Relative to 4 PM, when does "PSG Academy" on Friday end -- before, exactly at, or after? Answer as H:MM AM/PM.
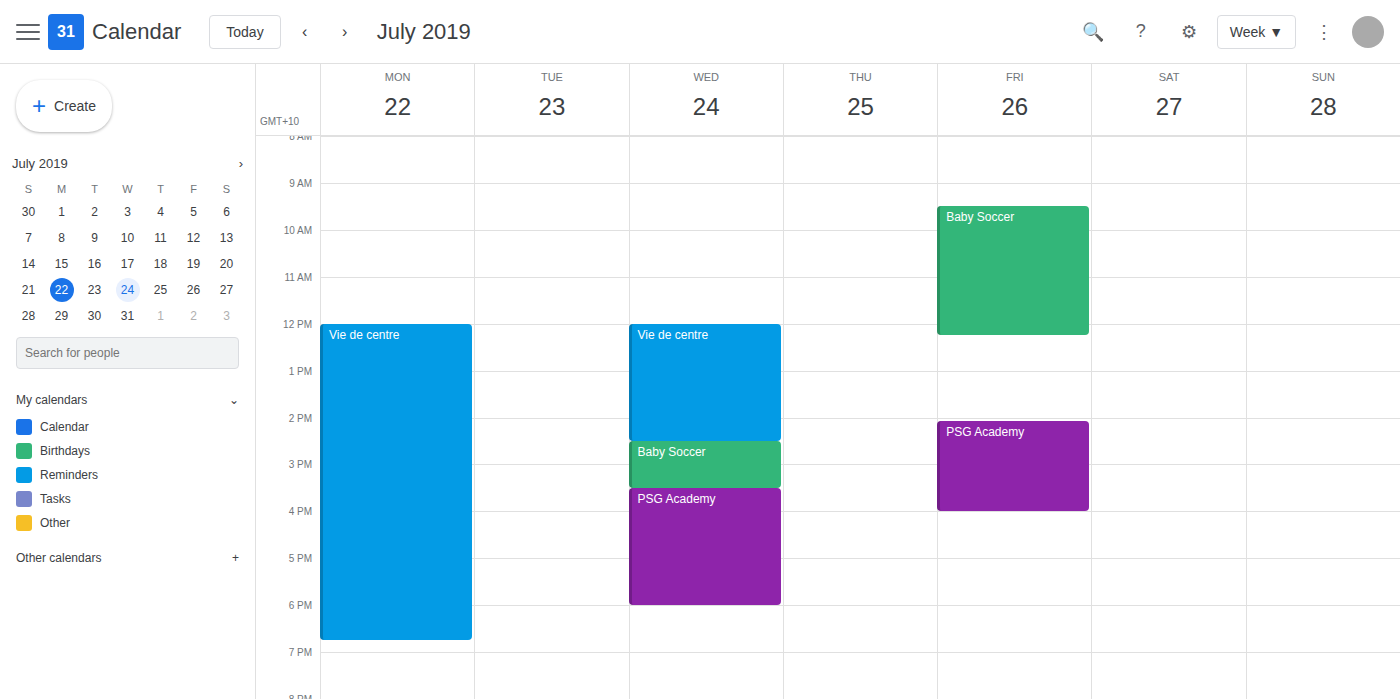
4:00 PM -- exactly at 4 PM, on the 4 PM line.